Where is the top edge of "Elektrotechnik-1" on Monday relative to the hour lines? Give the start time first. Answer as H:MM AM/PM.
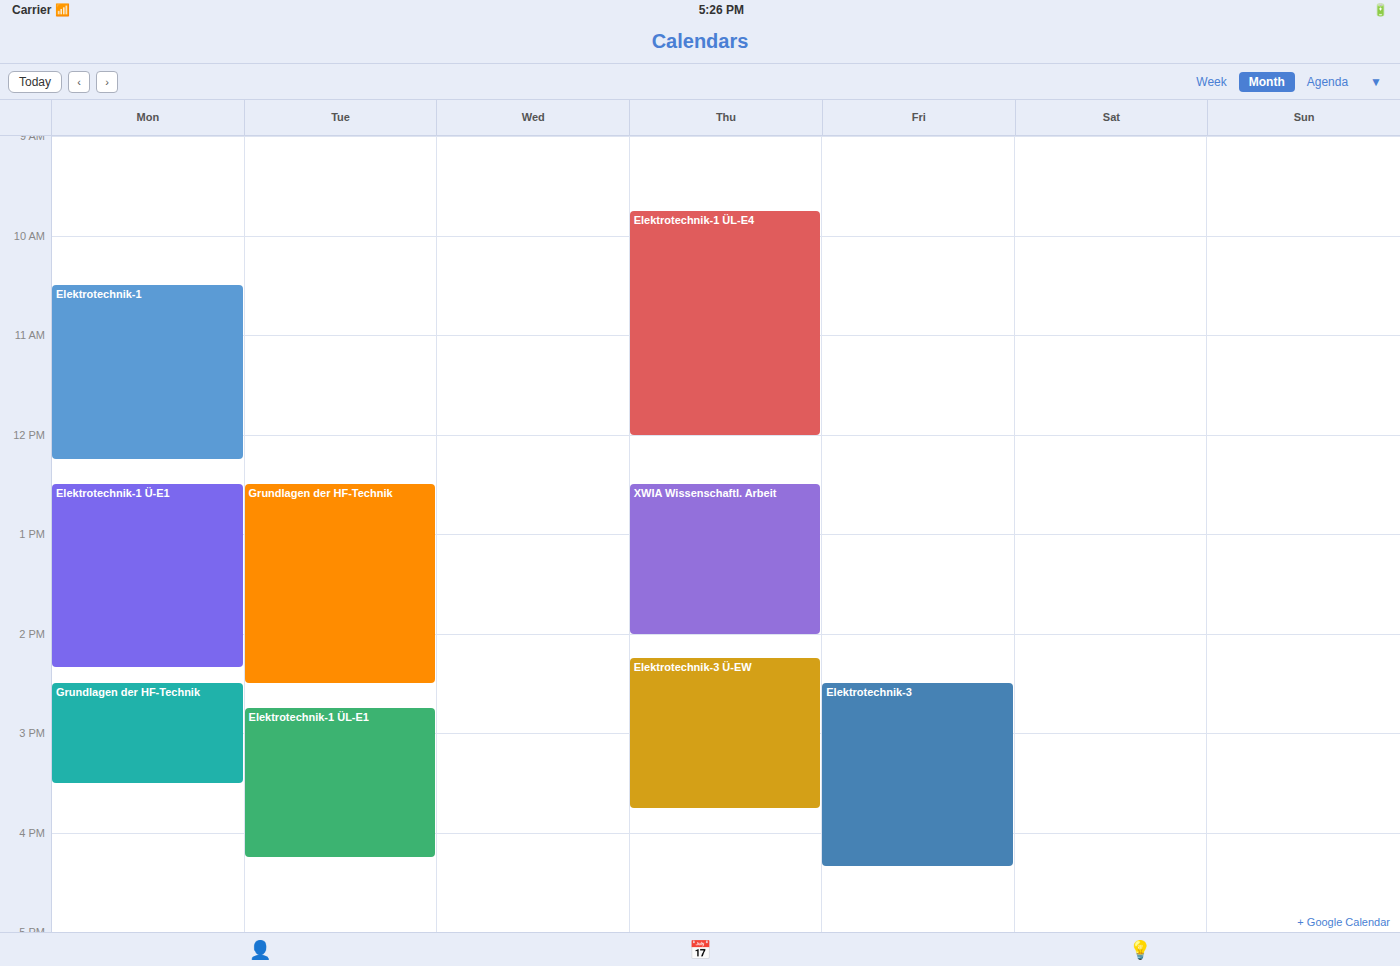
10:30 AM -- halfway between the 10 AM and 11 AM lines.